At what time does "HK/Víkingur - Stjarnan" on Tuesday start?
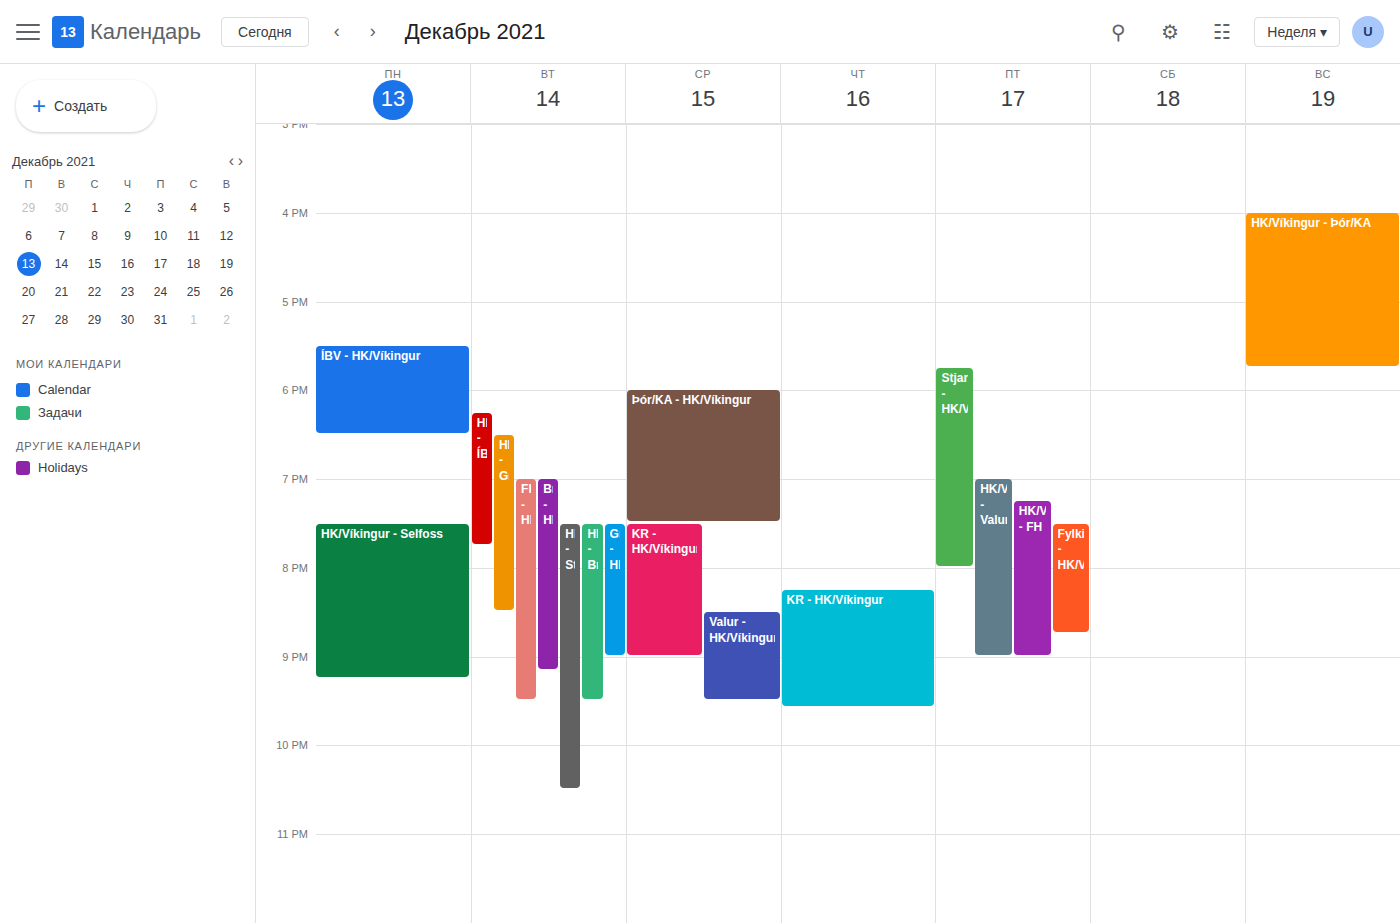
7:30 PM